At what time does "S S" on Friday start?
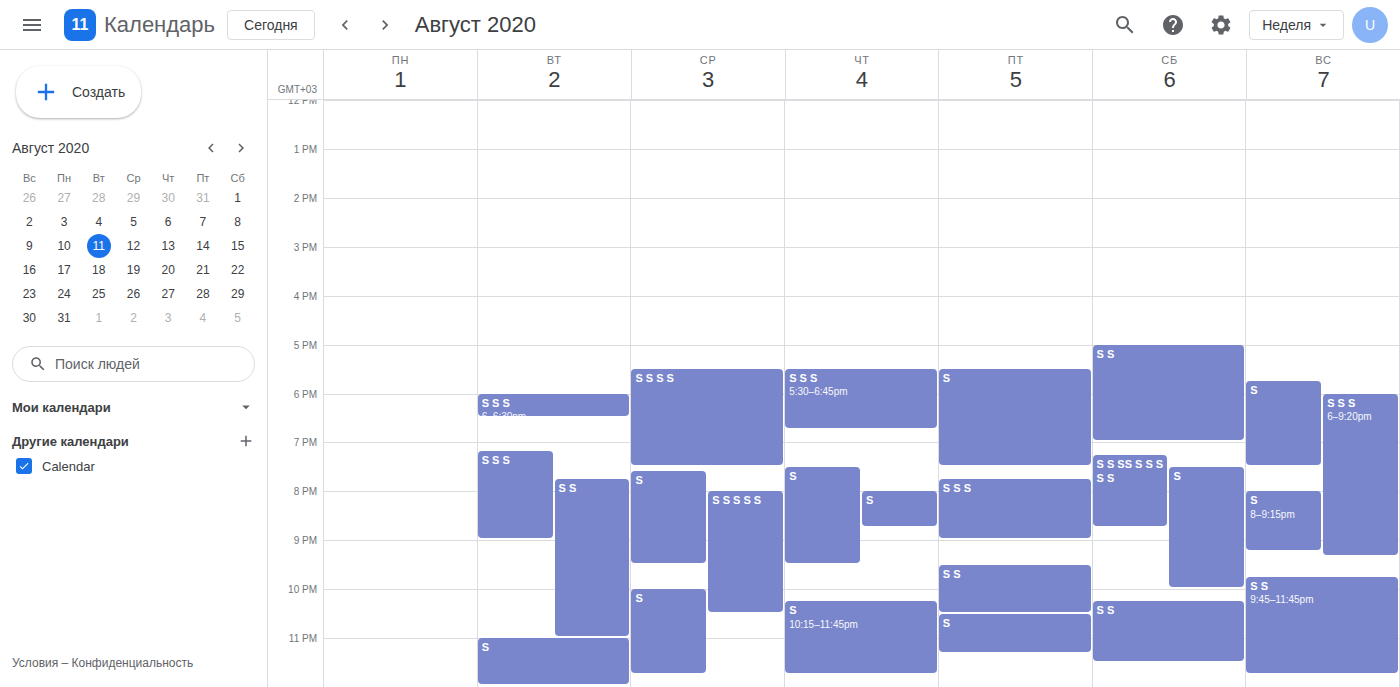
9:30 PM